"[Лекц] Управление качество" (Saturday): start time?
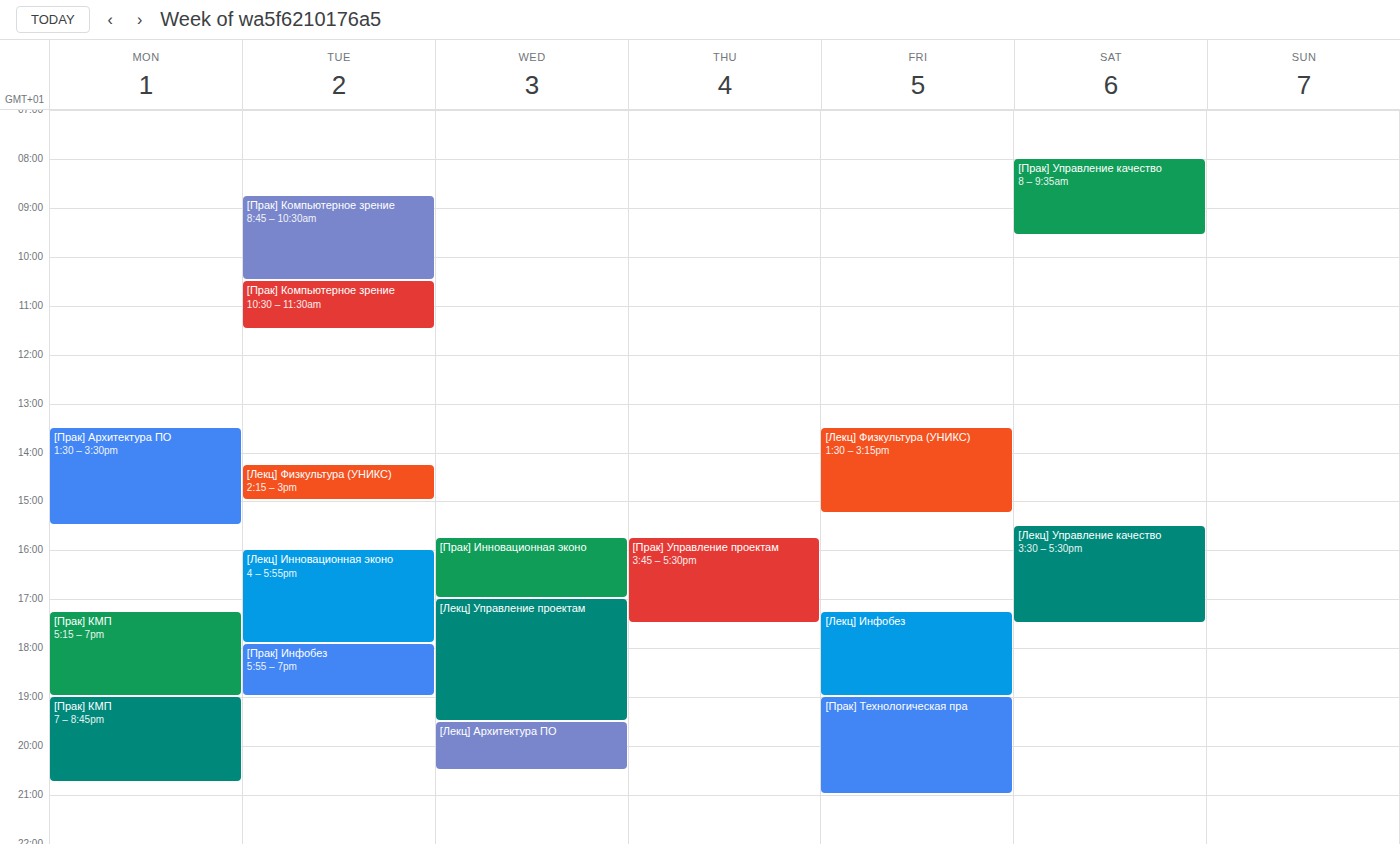
3:30 PM